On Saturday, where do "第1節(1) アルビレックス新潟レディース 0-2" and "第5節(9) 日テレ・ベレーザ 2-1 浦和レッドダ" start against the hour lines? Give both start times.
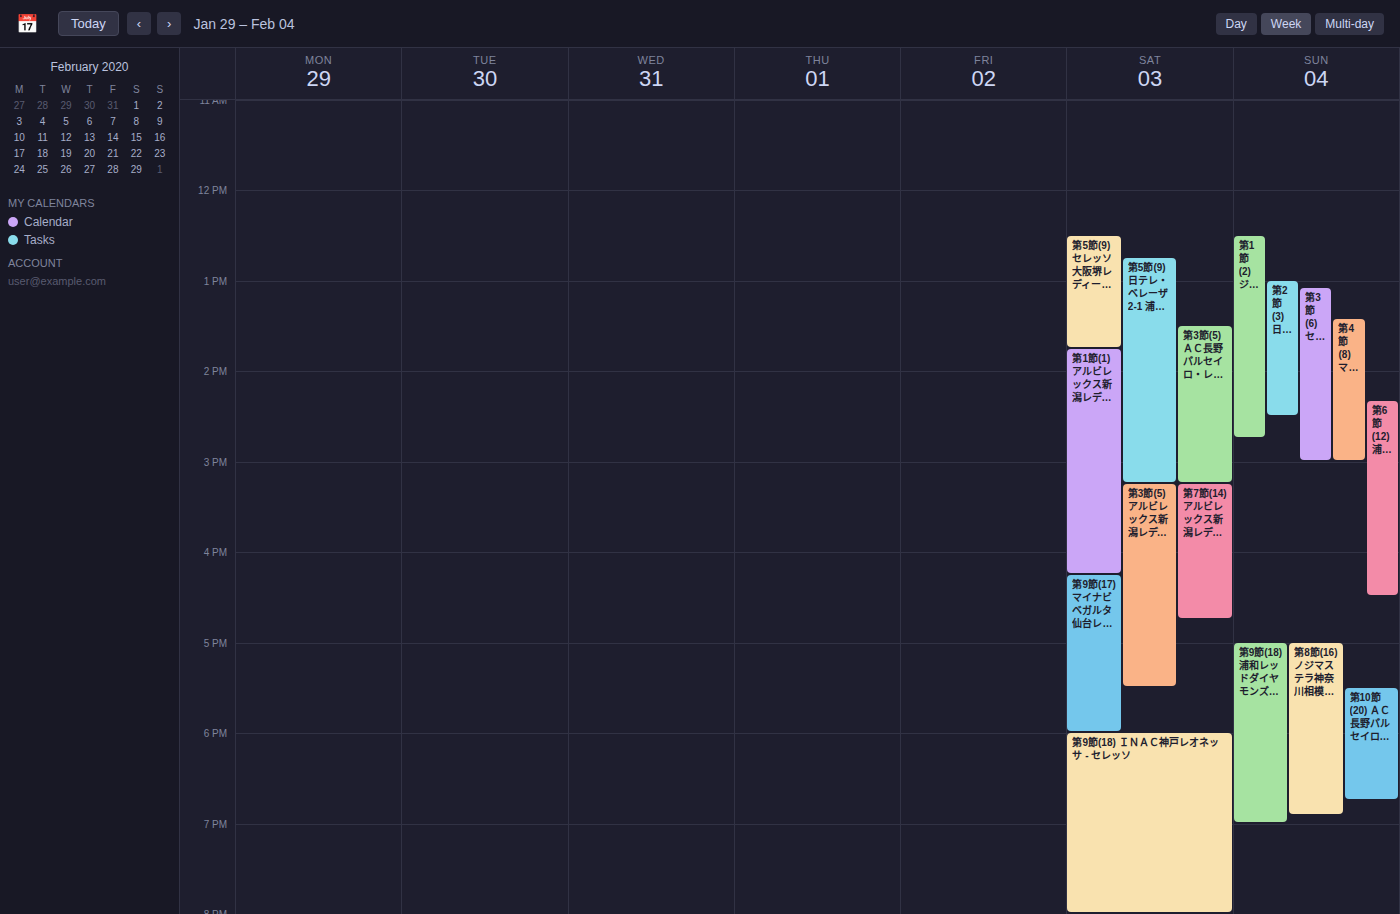
"第1節(1) アルビレックス新潟レディース 0-2": 1:45 PM, neither: three quarters of the way from the 1 PM line to the 2 PM line. "第5節(9) 日テレ・ベレーザ 2-1 浦和レッドダ": 12:45 PM, neither: three quarters of the way from the 12 PM line to the 1 PM line.